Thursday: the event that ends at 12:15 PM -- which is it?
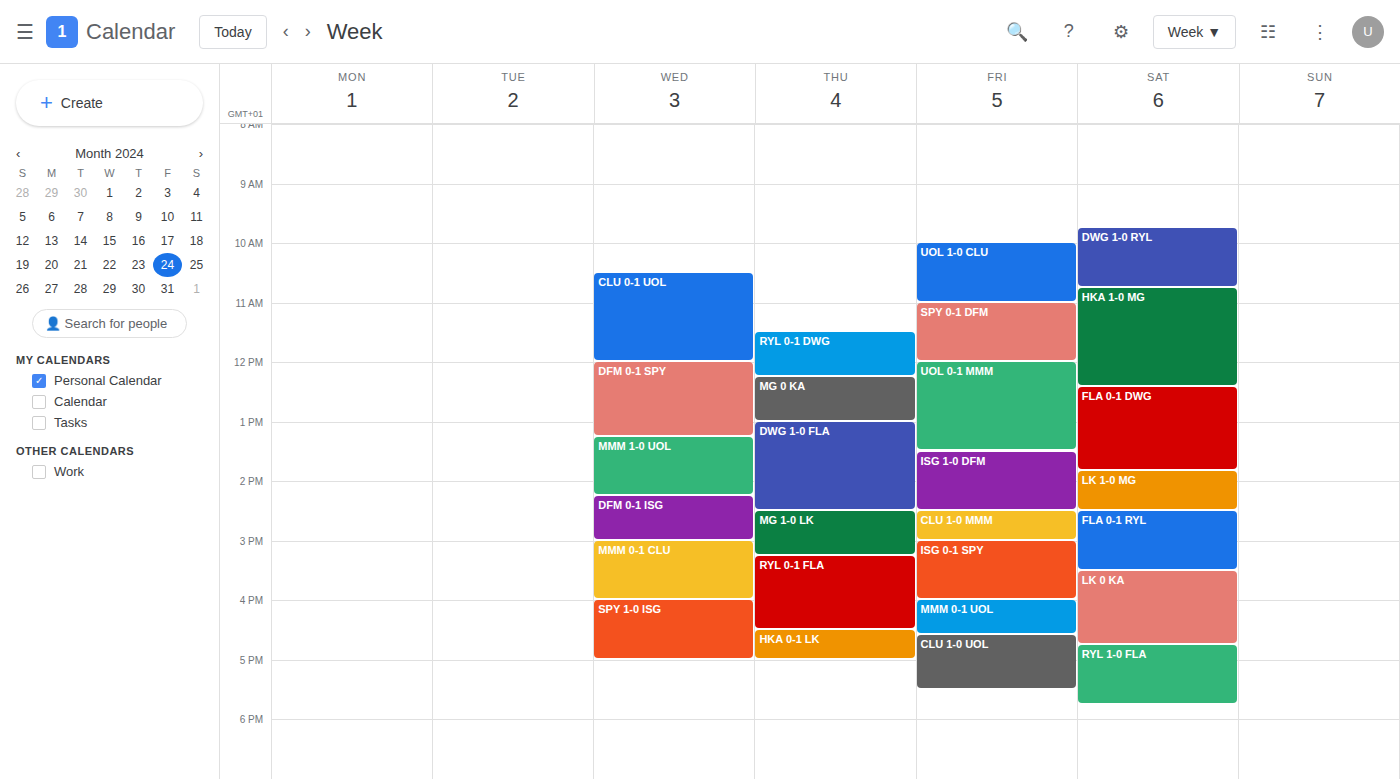
"RYL 0-1 DWG"